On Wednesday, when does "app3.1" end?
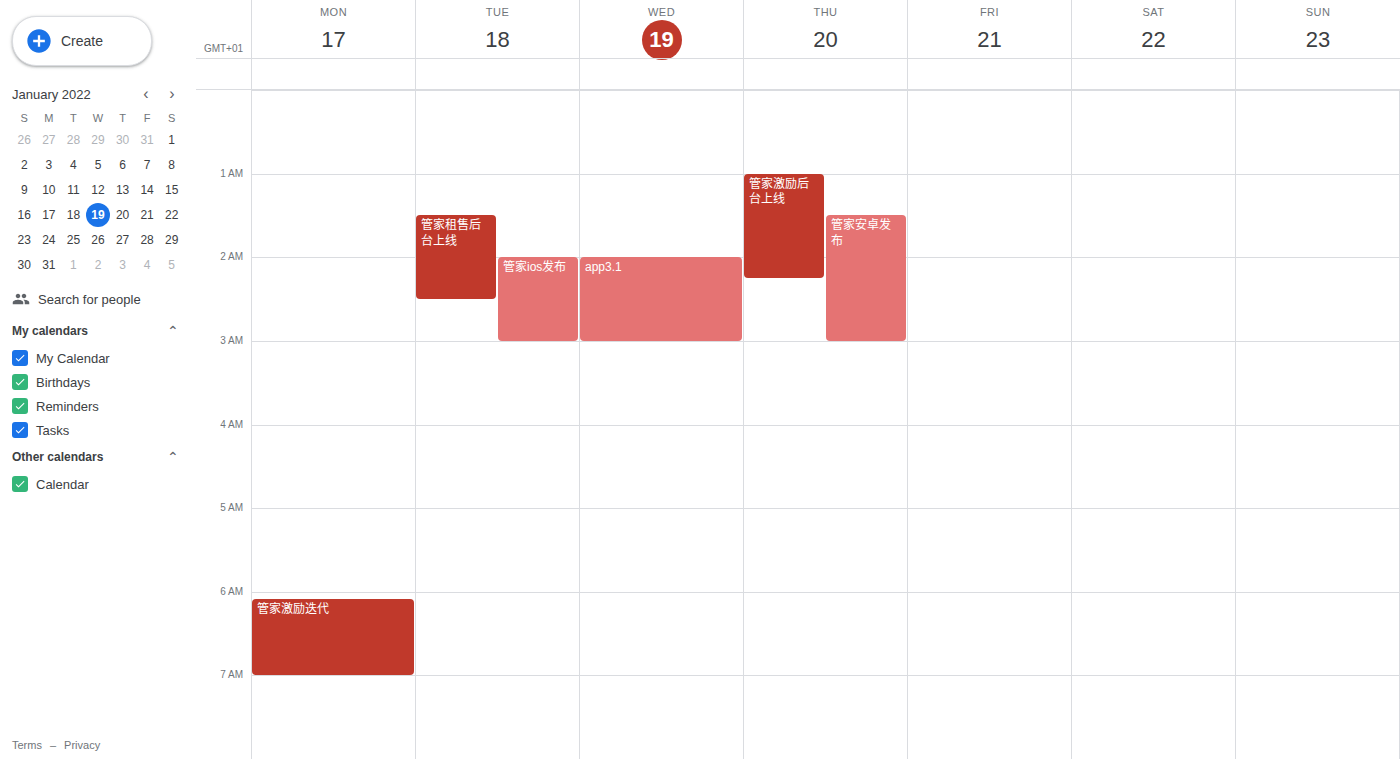
3:00 AM